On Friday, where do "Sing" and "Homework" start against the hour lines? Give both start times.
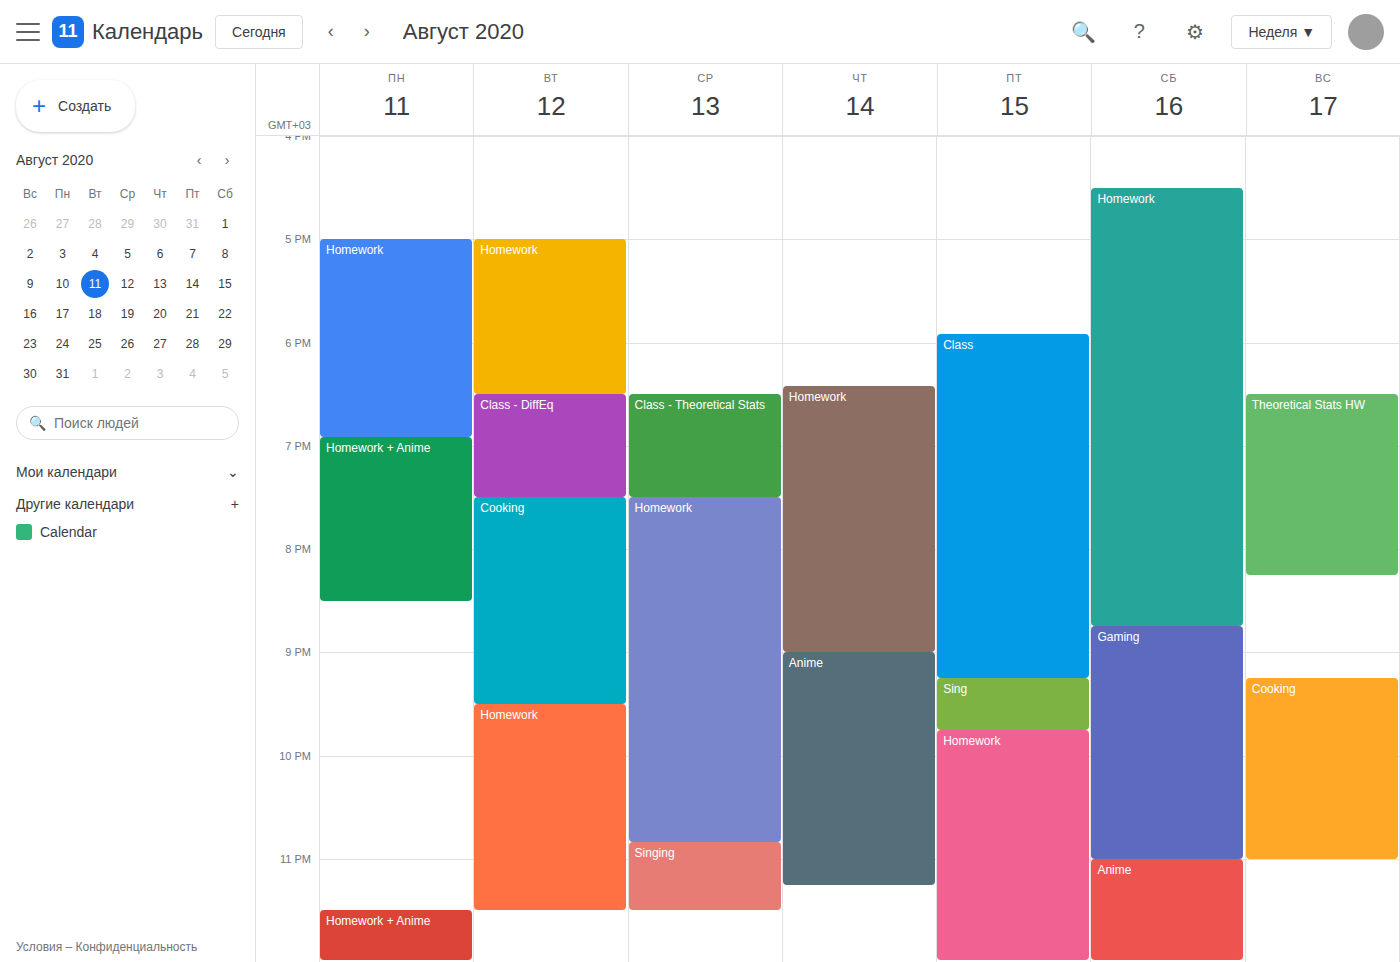
"Sing": 9:15 PM, neither: a quarter of the way from the 9 PM line to the 10 PM line. "Homework": 9:45 PM, neither: three quarters of the way from the 9 PM line to the 10 PM line.